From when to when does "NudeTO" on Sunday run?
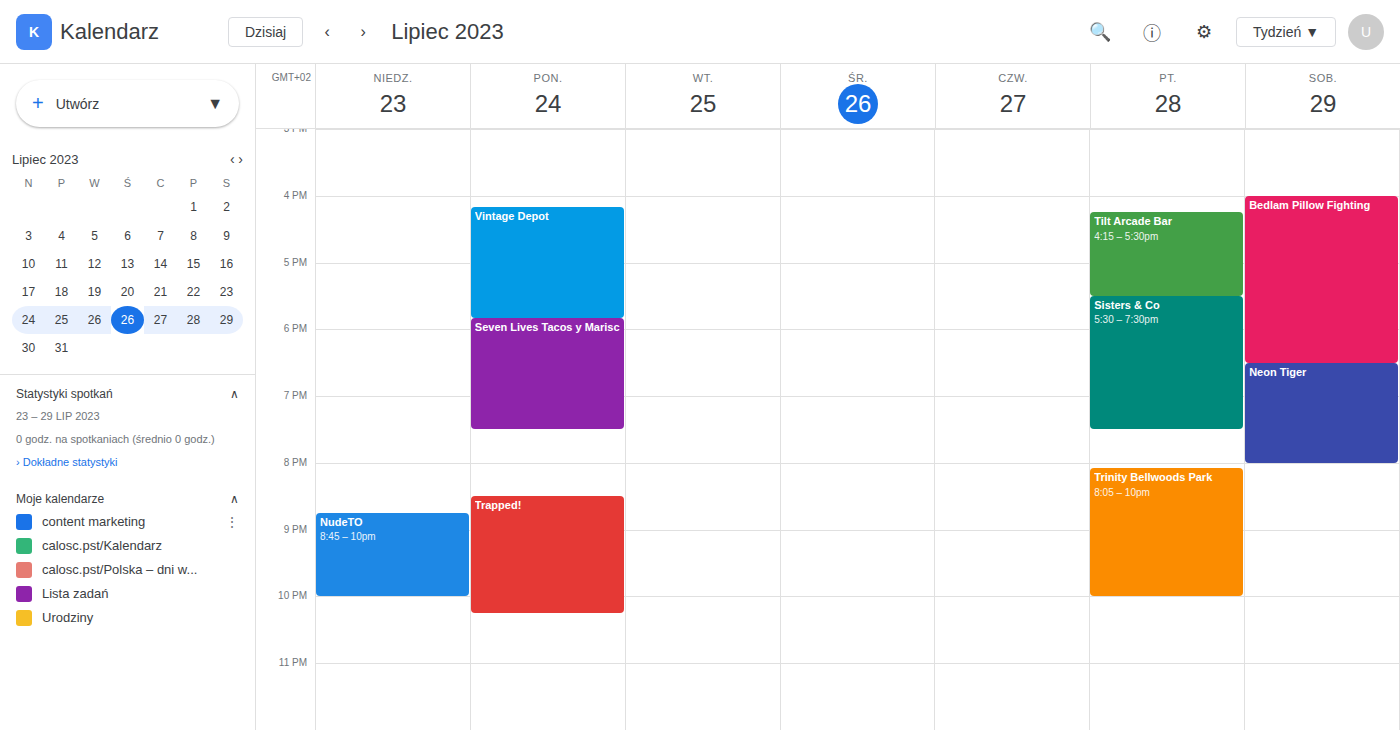
8:45 PM to 10:00 PM